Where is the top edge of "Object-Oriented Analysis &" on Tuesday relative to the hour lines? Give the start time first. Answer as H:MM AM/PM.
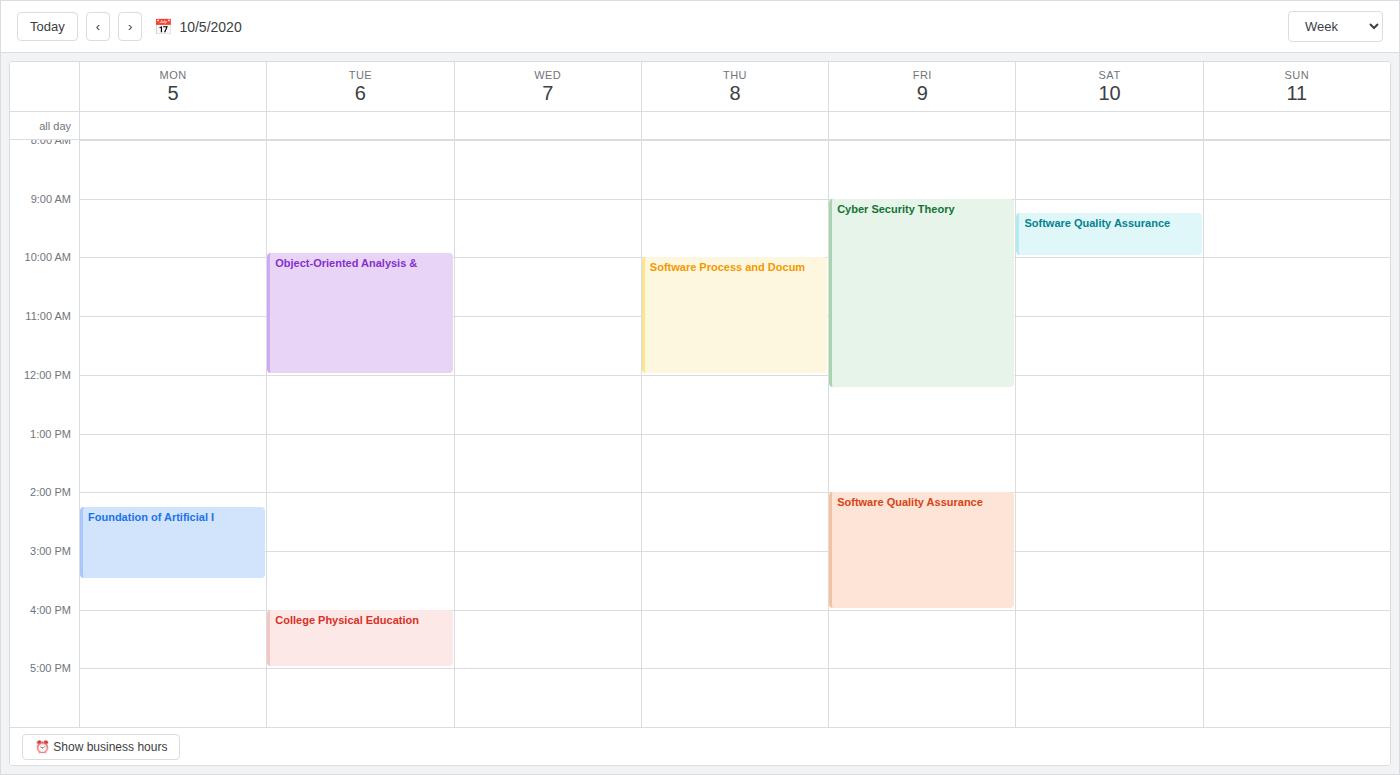
9:55 AM -- neither: 55 minutes below the 9 AM line and 5 minutes above the 10 AM line.